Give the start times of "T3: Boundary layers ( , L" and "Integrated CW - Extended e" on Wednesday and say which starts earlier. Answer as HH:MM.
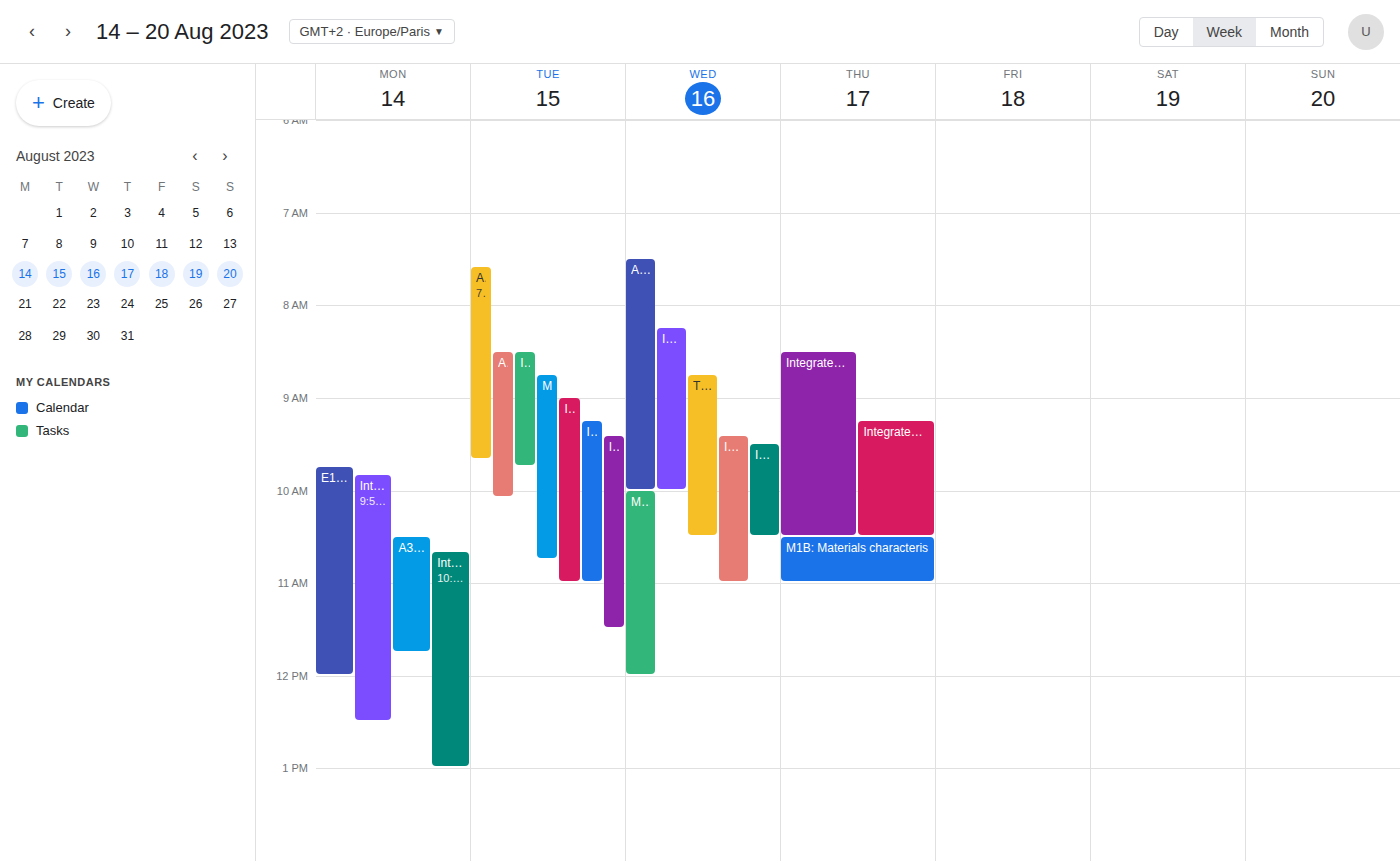
"Integrated CW - Extended e" 08:15; "T3: Boundary layers ( , L" 08:45.